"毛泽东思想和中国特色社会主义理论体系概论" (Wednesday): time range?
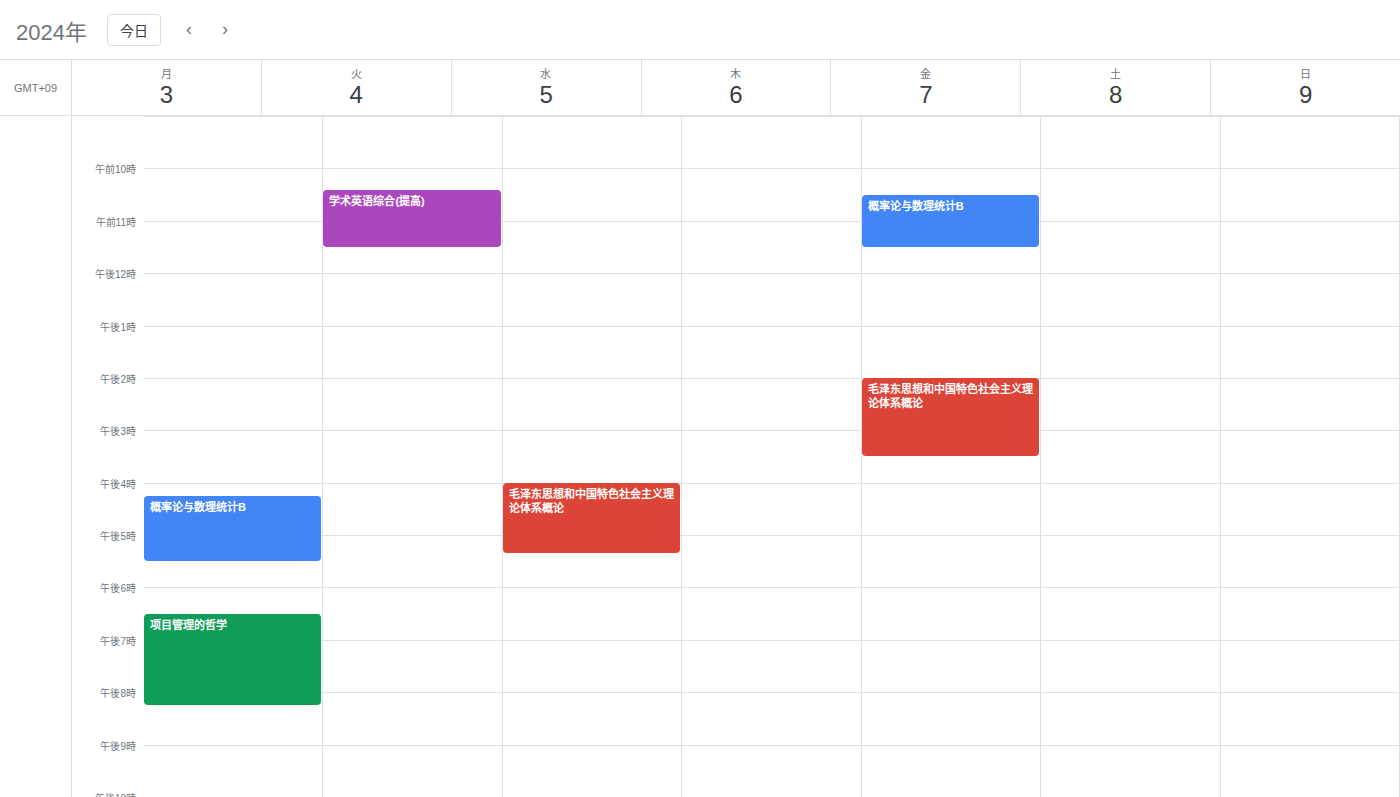
4:00 PM to 5:20 PM